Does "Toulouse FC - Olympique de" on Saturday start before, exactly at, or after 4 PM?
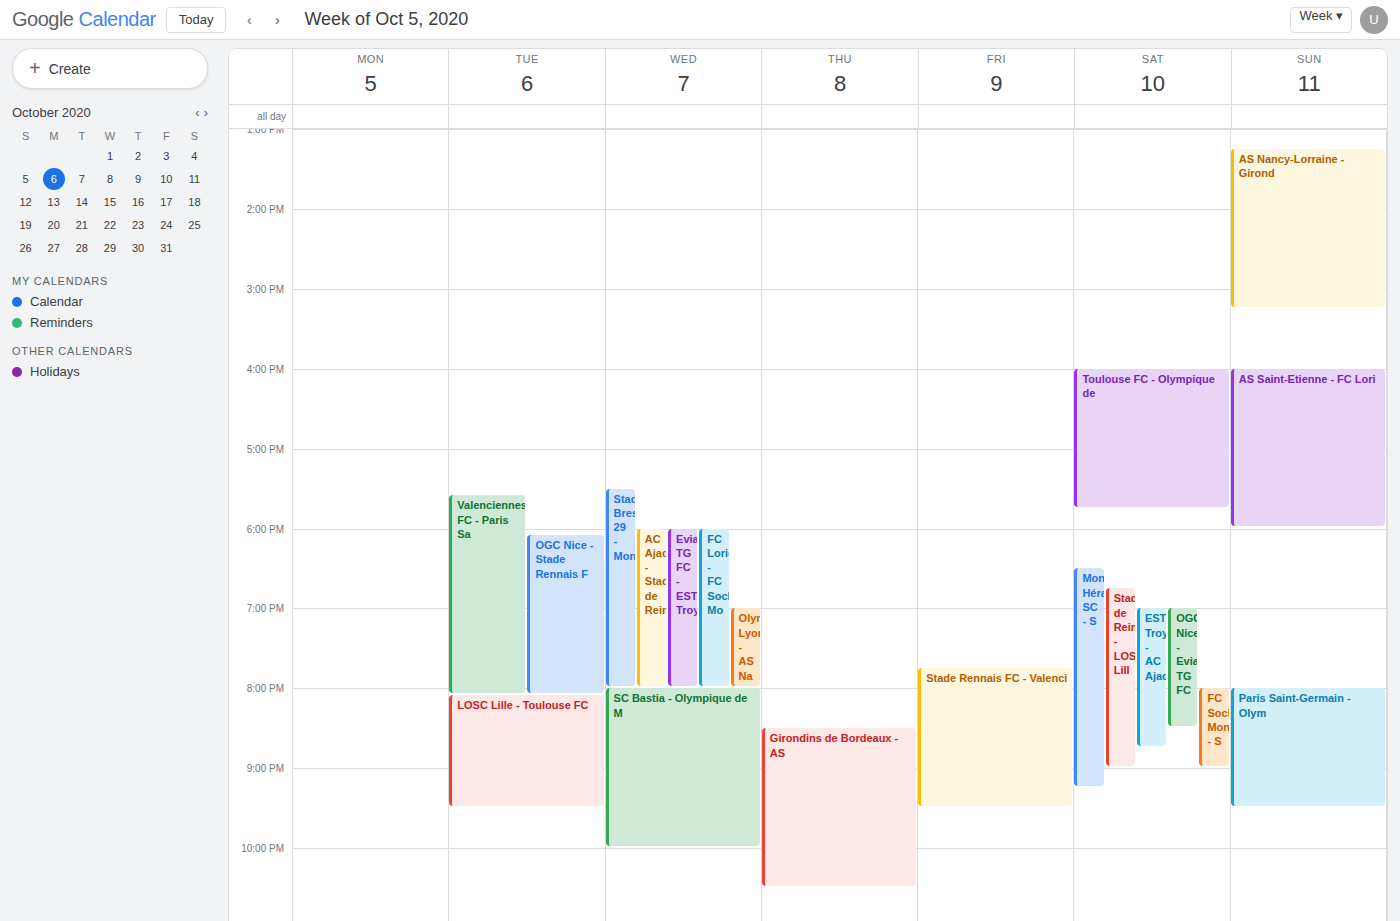
4:00 PM -- exactly at 4 PM, on the 4 PM line.